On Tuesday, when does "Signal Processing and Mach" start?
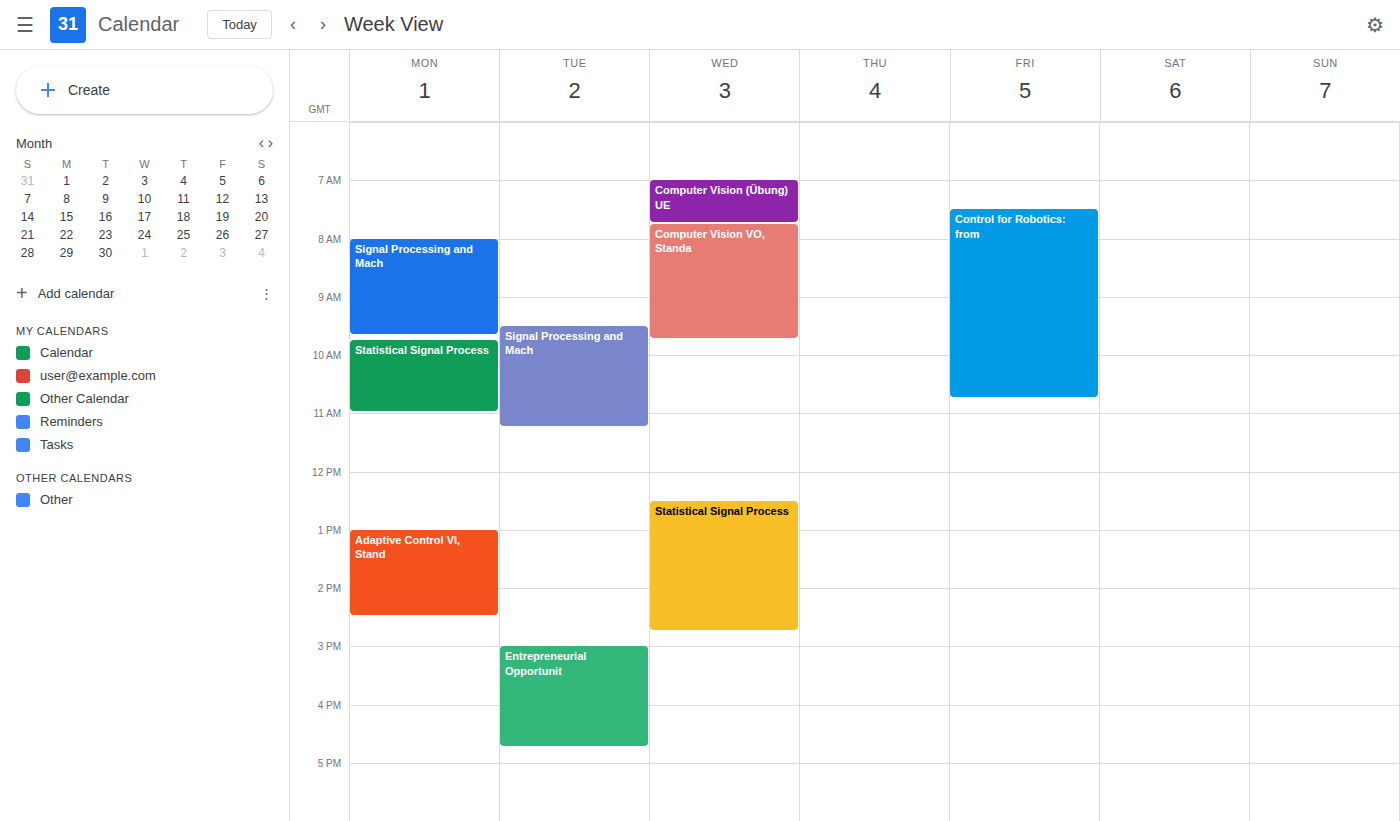
9:30 AM